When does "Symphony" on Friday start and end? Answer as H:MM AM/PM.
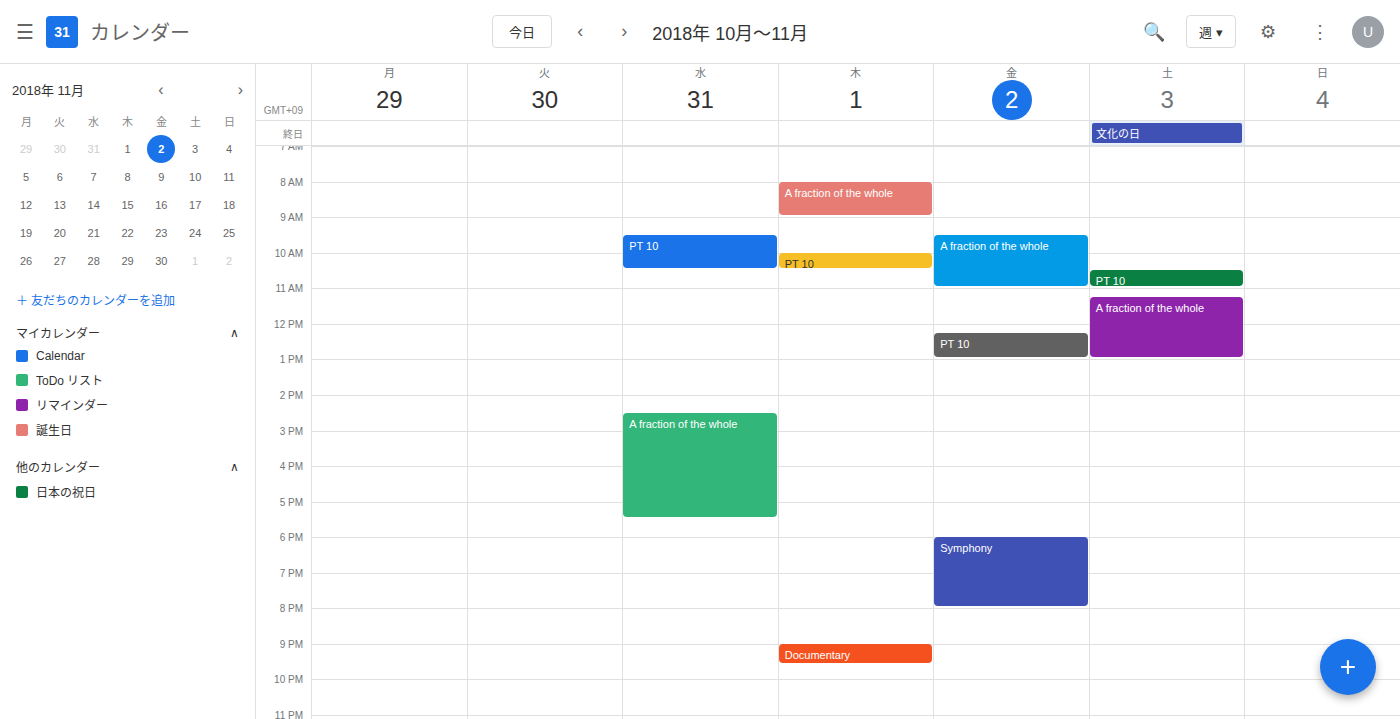
6:00 PM to 8:00 PM